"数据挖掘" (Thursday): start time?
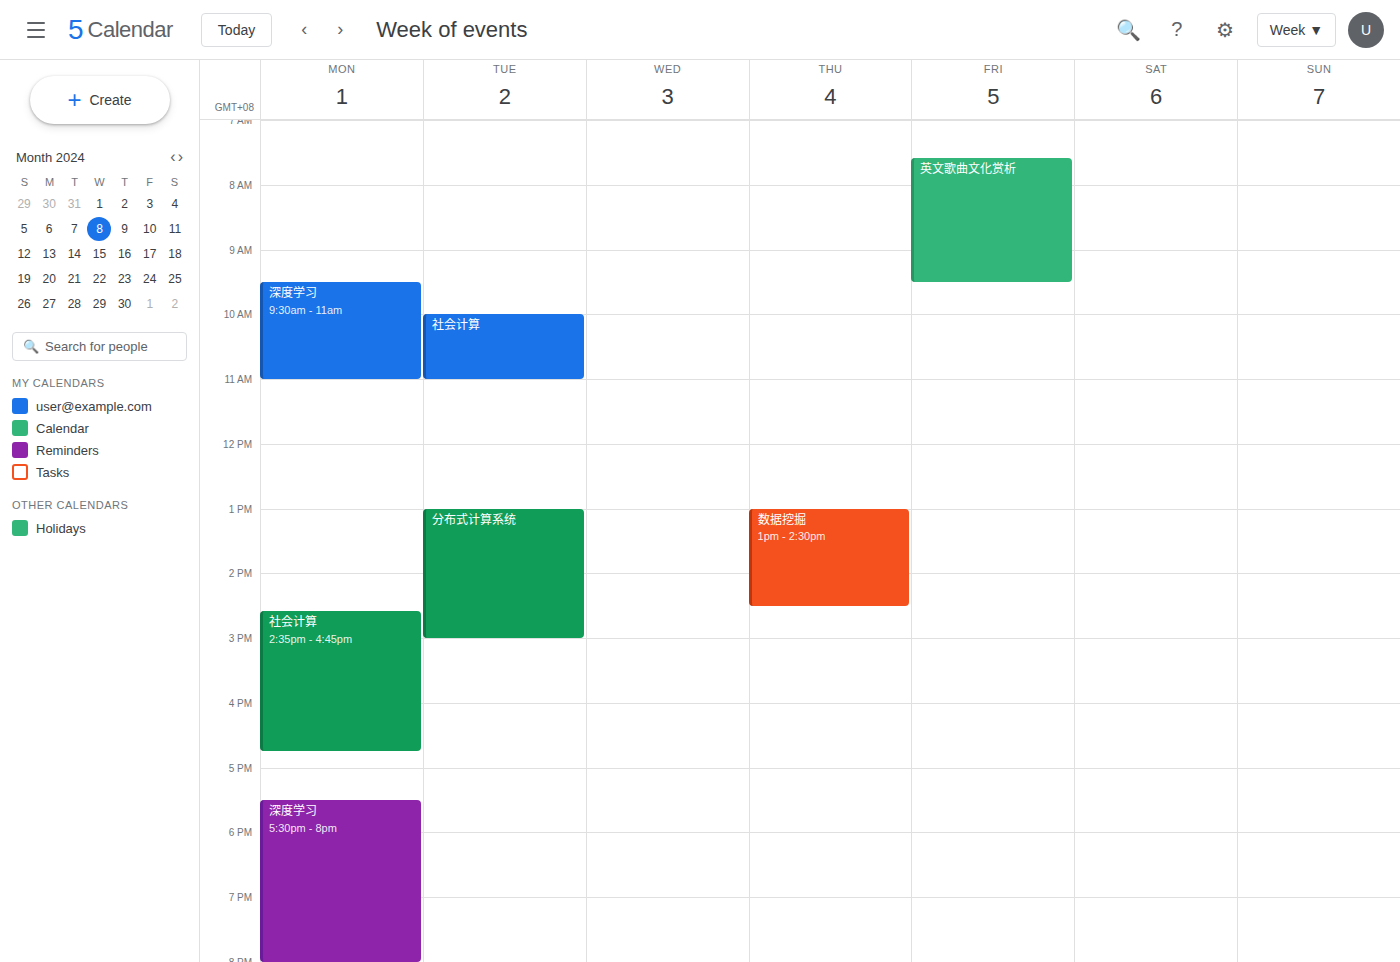
1:00 PM